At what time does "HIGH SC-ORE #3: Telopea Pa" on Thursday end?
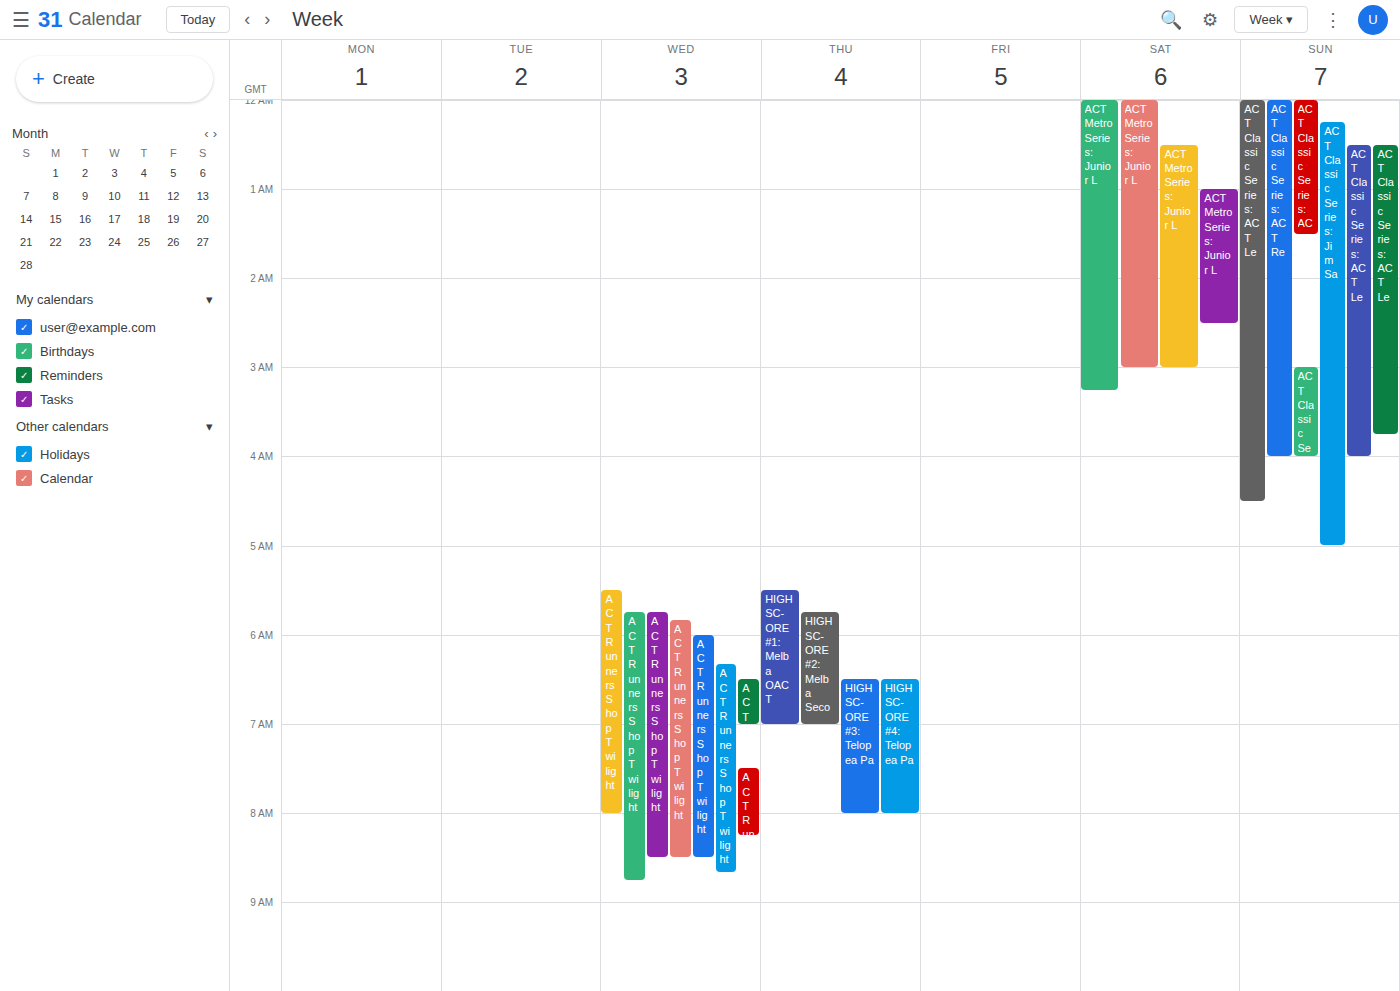
08:00